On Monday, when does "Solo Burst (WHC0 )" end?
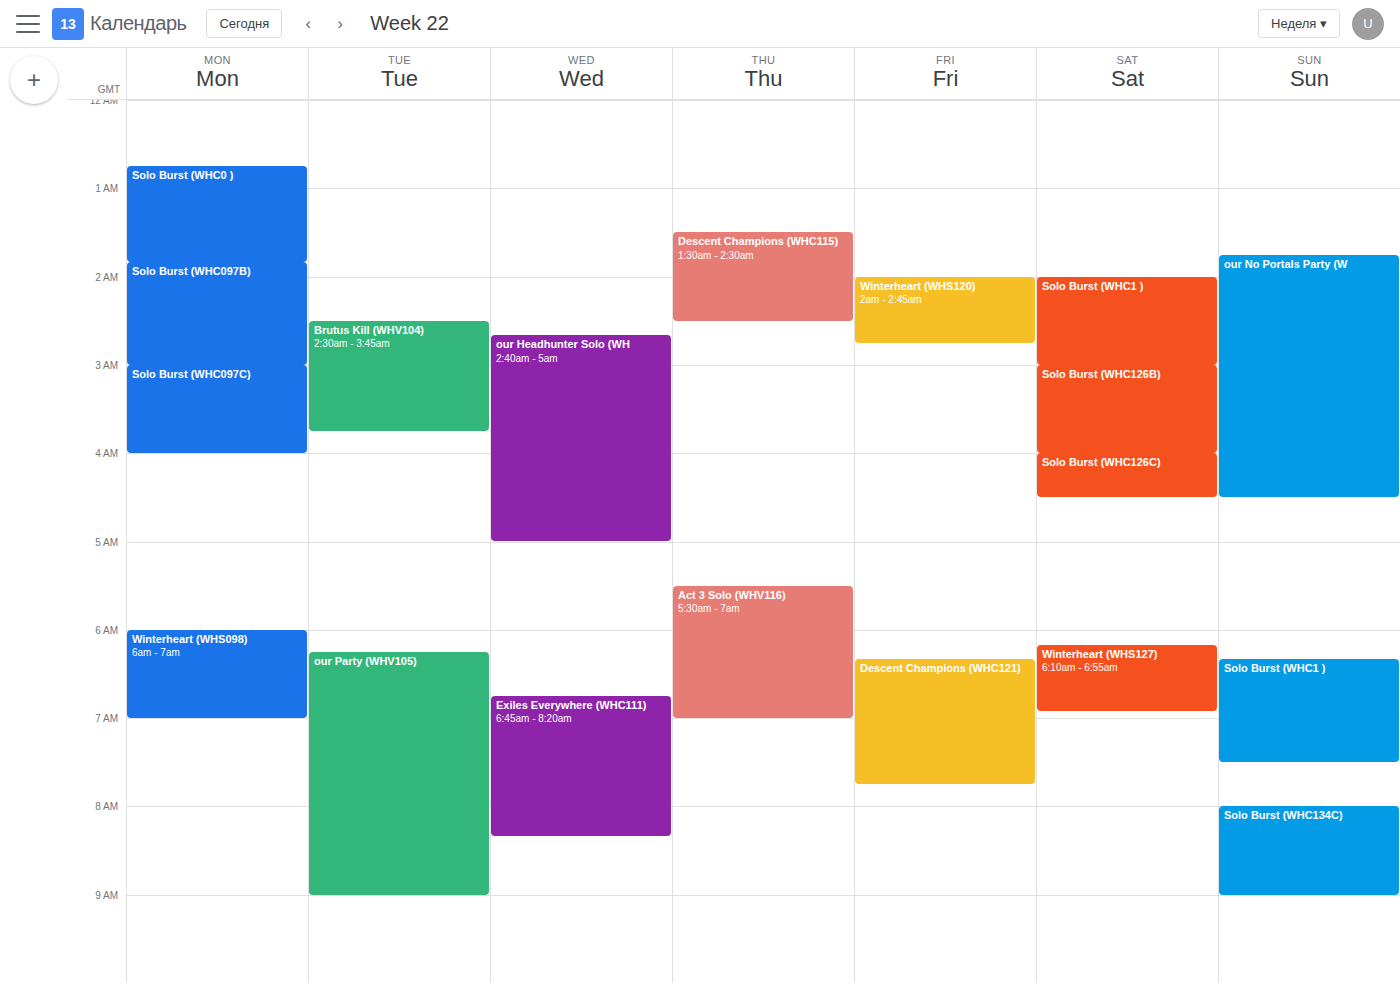
1:50 AM